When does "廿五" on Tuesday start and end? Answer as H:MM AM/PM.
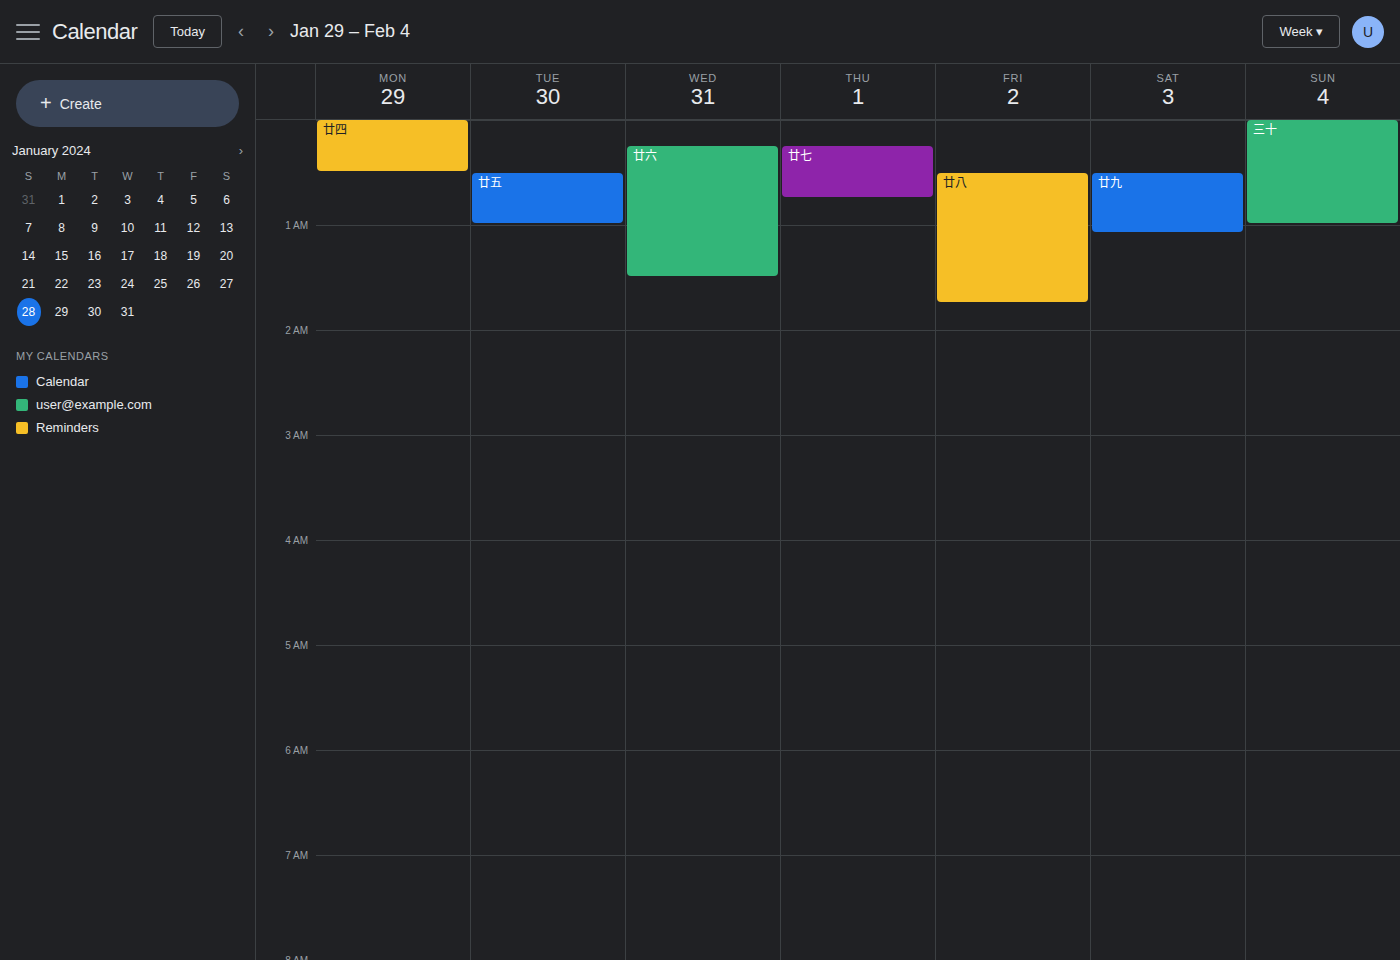
12:30 AM to 1:00 AM